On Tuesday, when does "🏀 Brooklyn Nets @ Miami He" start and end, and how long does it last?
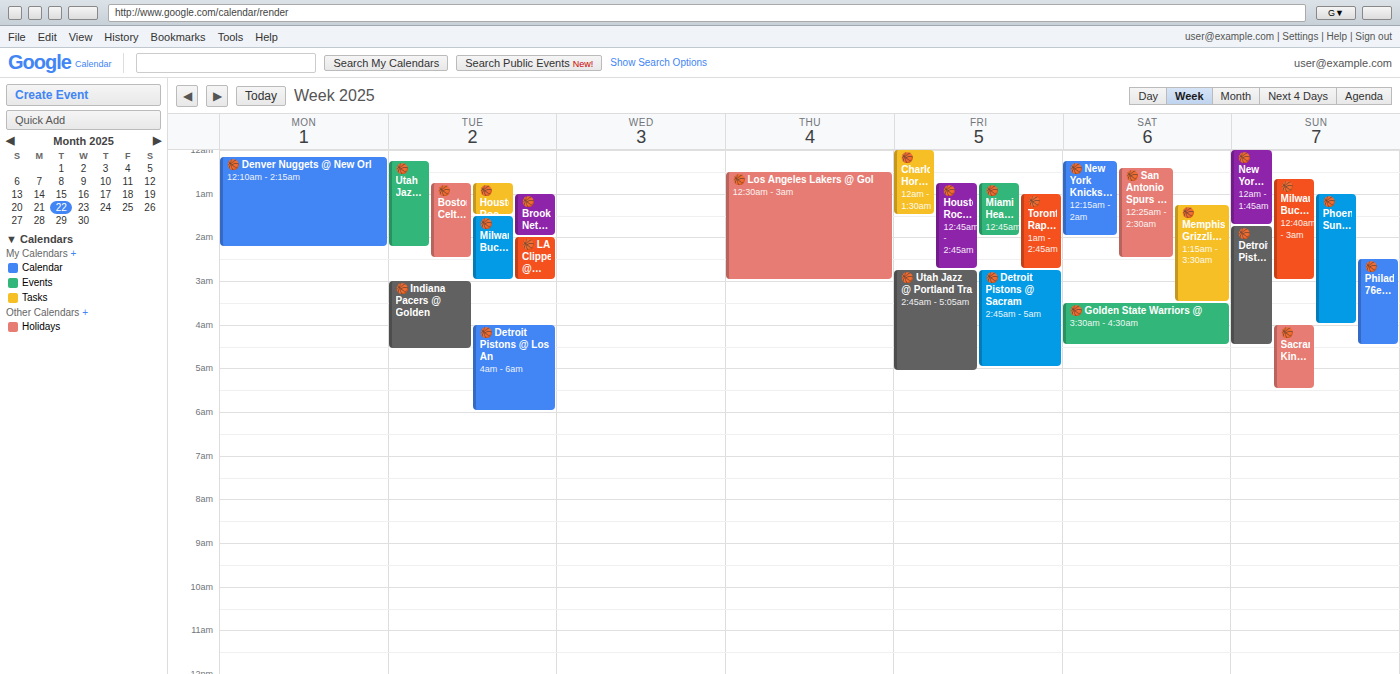
1:00 AM to 2:00 AM, 1 hour